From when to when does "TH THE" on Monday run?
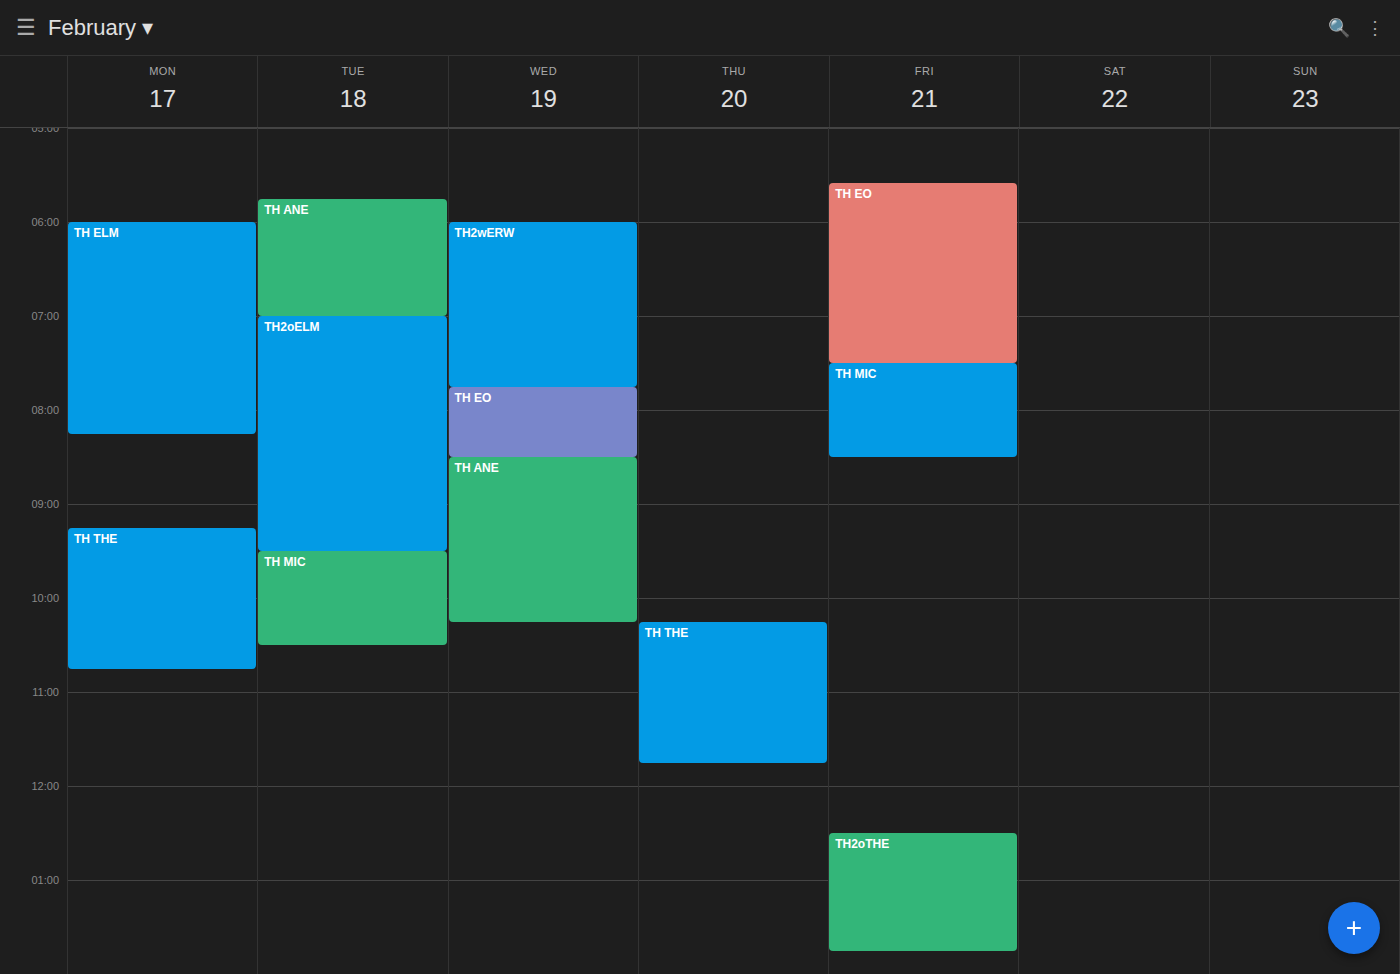
9:15 AM to 10:45 AM